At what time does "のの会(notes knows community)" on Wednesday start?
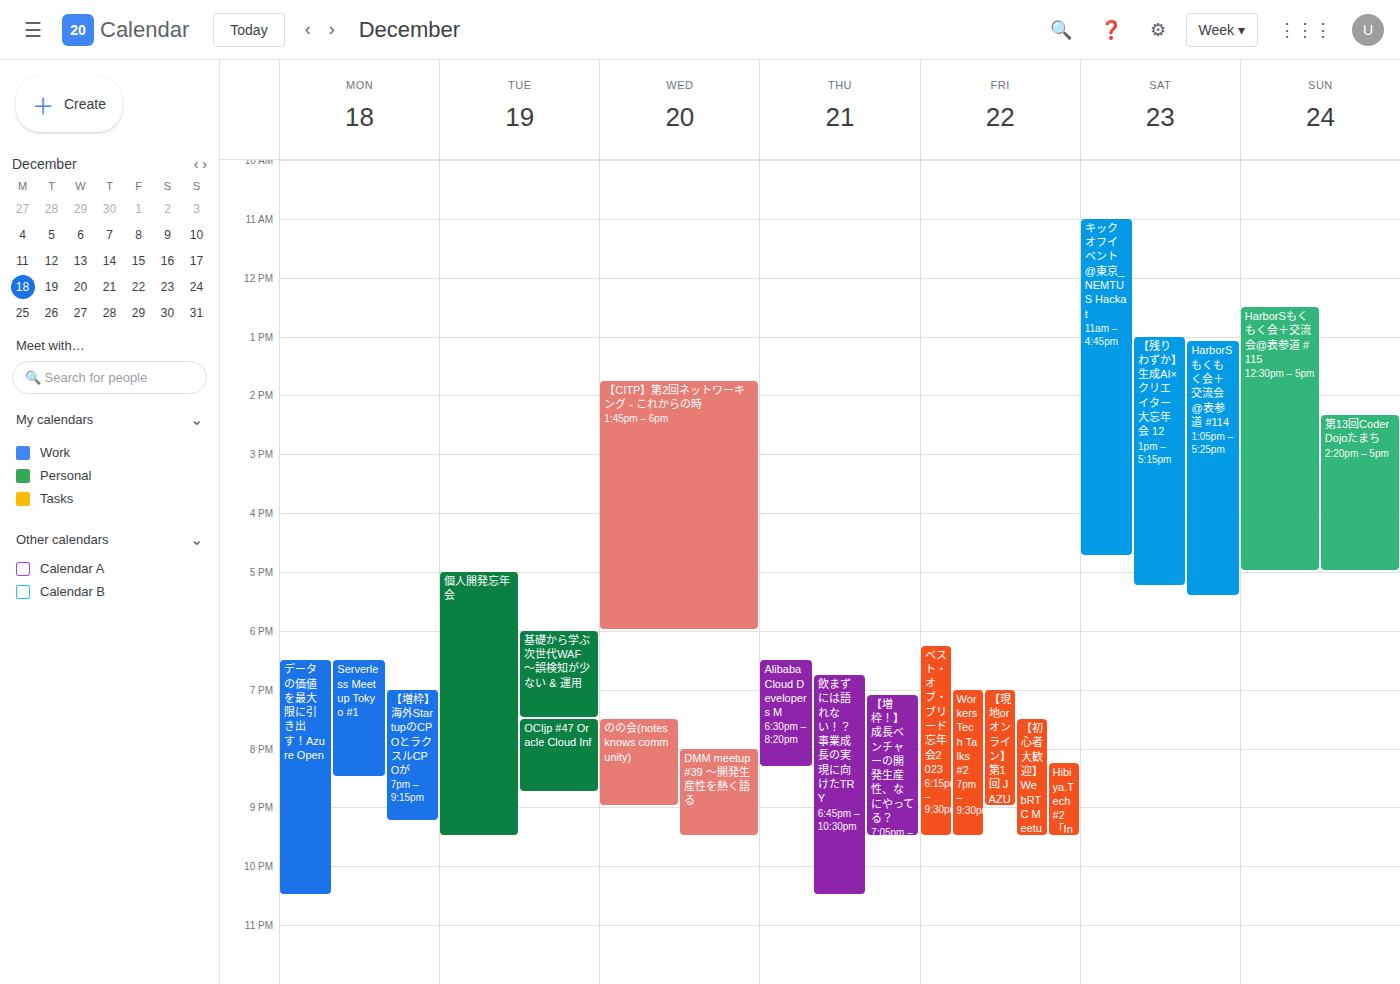
7:30 PM